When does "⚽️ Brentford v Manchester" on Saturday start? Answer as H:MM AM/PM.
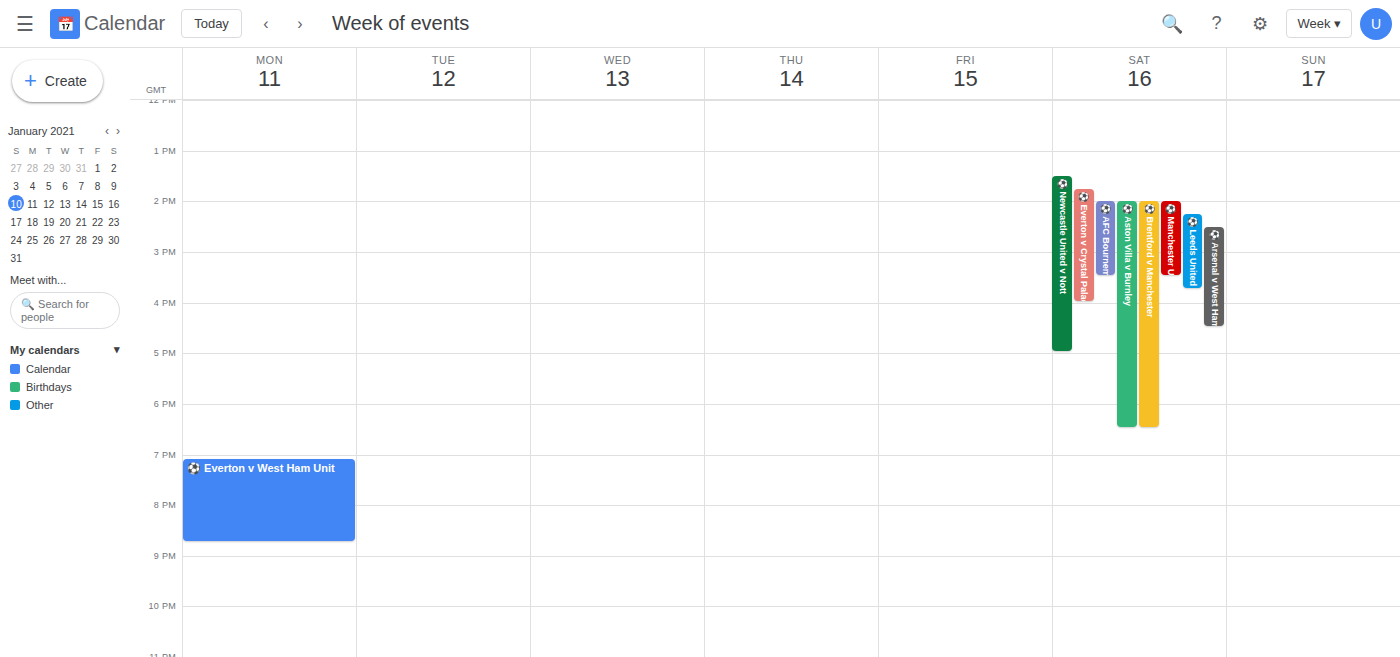
2:00 PM